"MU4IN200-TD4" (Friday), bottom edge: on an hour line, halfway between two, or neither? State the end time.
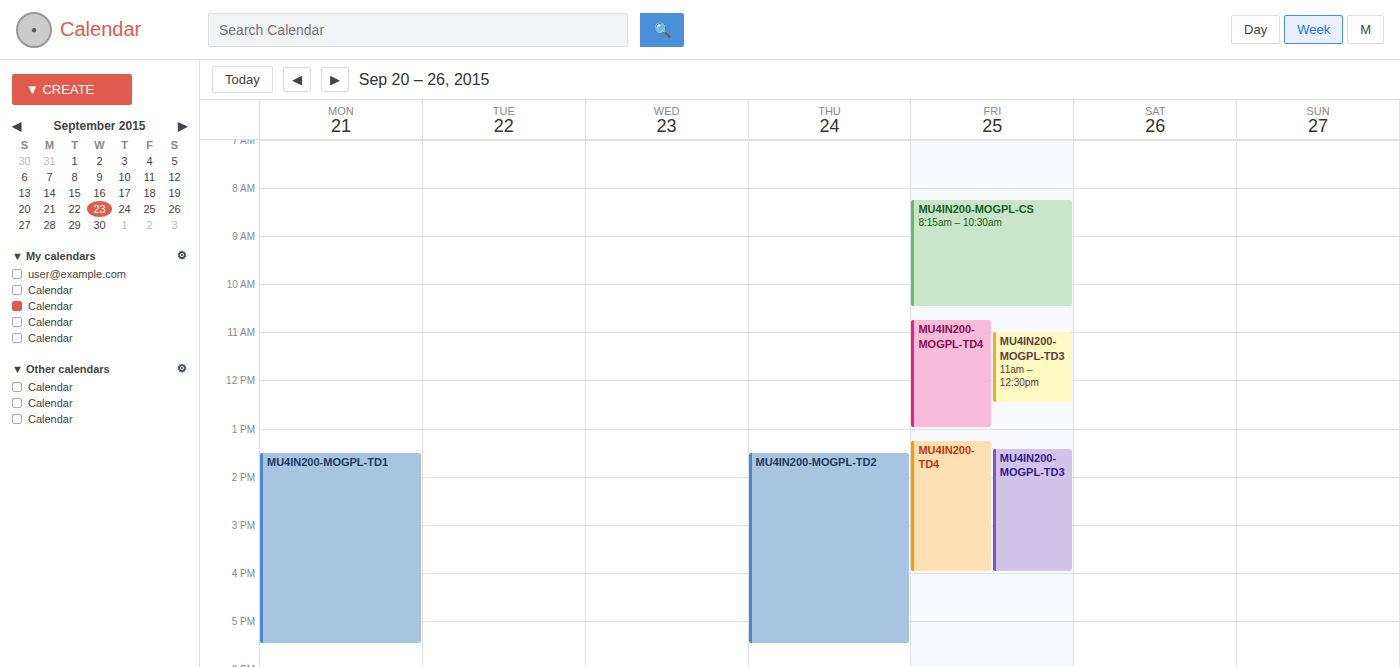
4:00 PM -- exactly on the 4 PM line.